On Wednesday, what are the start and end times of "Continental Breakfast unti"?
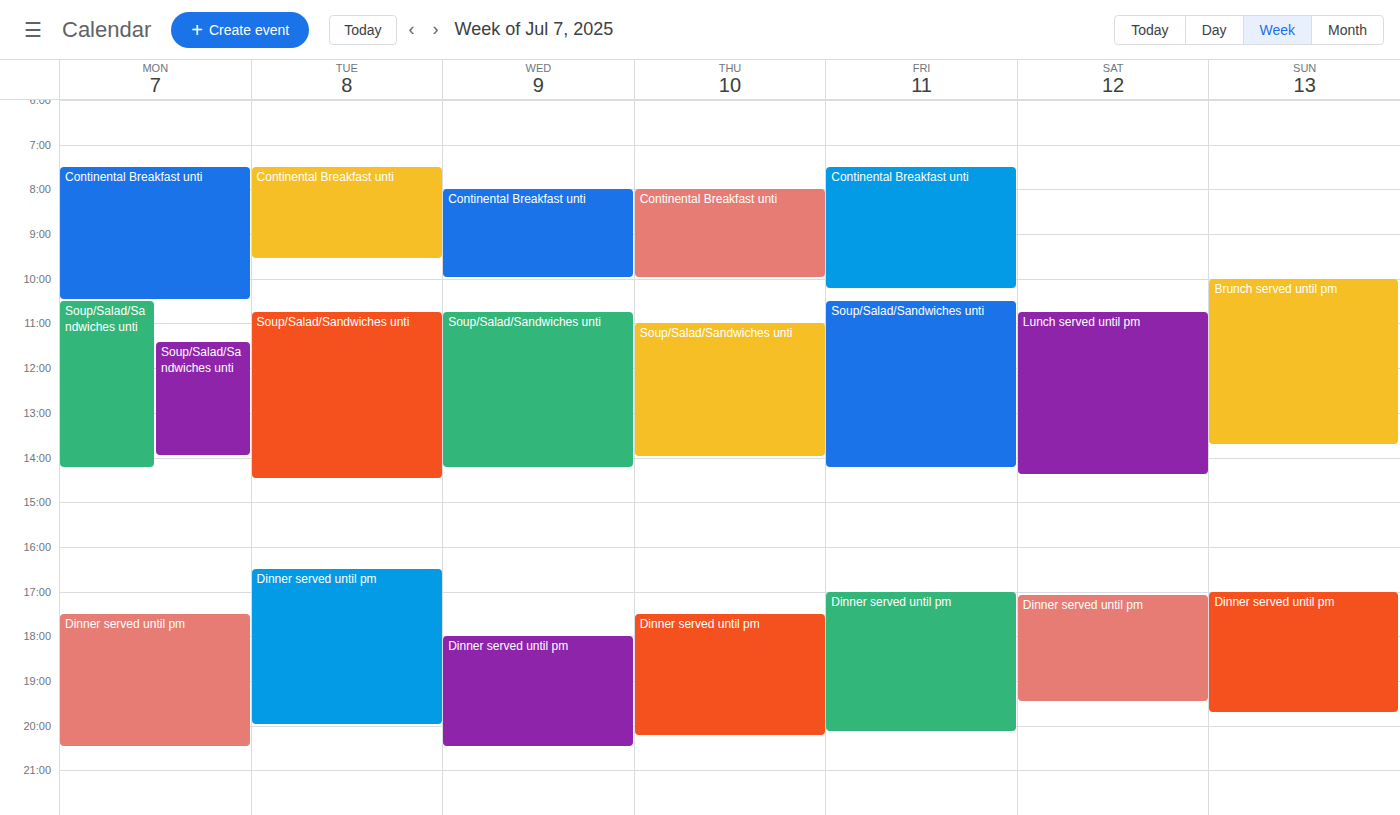
8:00 AM to 10:00 AM